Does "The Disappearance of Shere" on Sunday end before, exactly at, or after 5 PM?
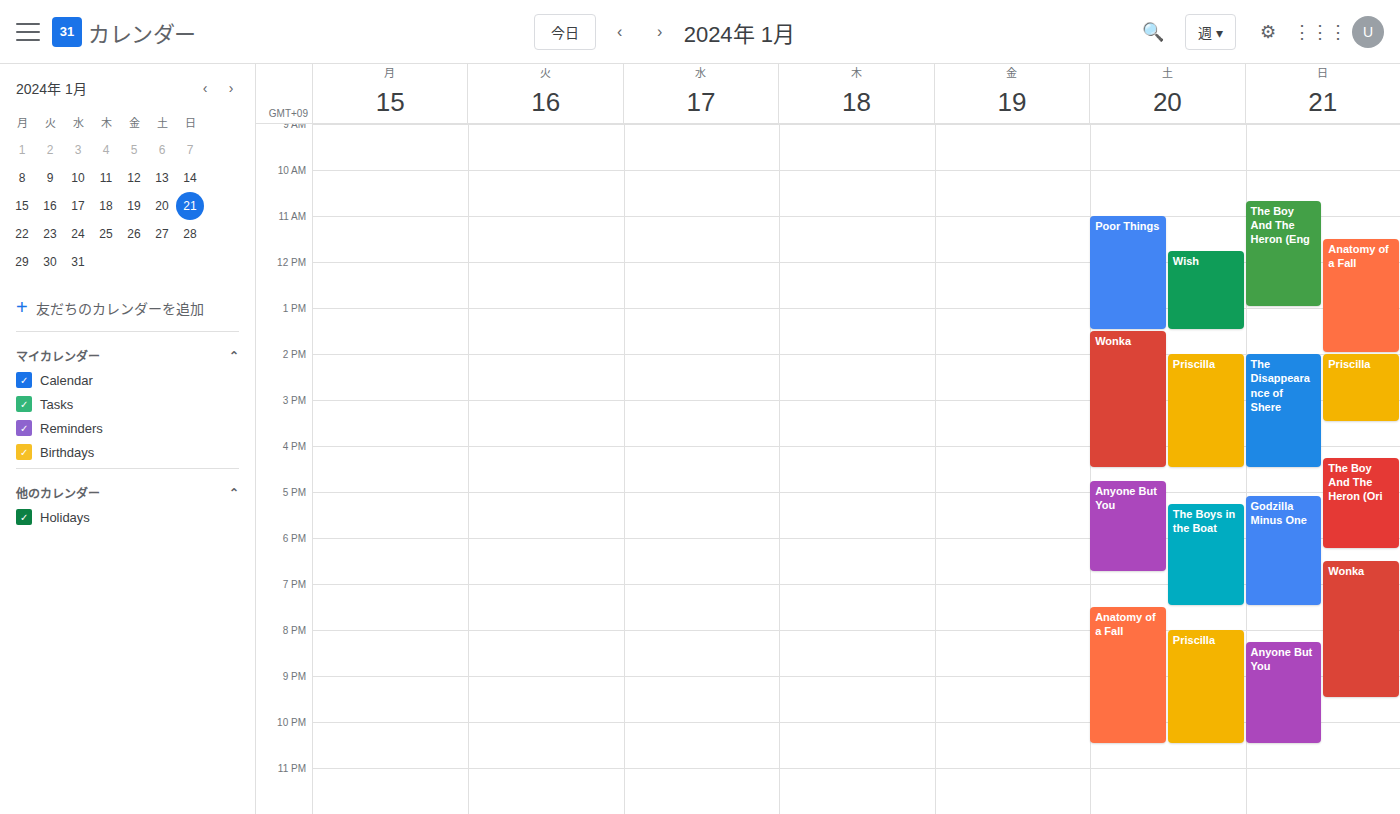
4:30 PM -- before 5 PM, 30 minutes above the 5 PM line.